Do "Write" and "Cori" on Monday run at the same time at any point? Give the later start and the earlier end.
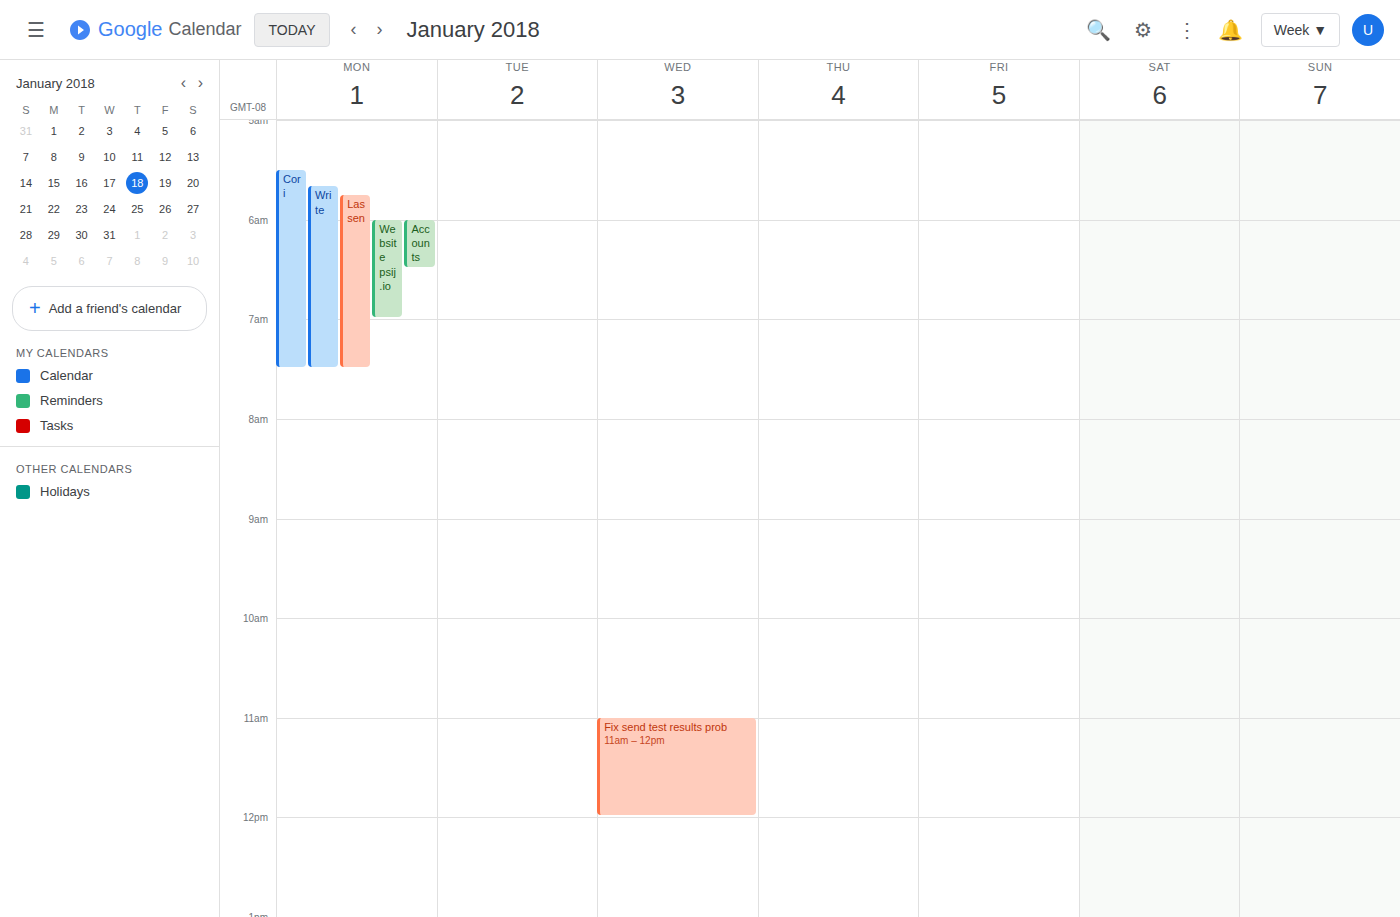
"Write" starts at 05:40, before "Cori" ends at 07:30 -- they overlap.